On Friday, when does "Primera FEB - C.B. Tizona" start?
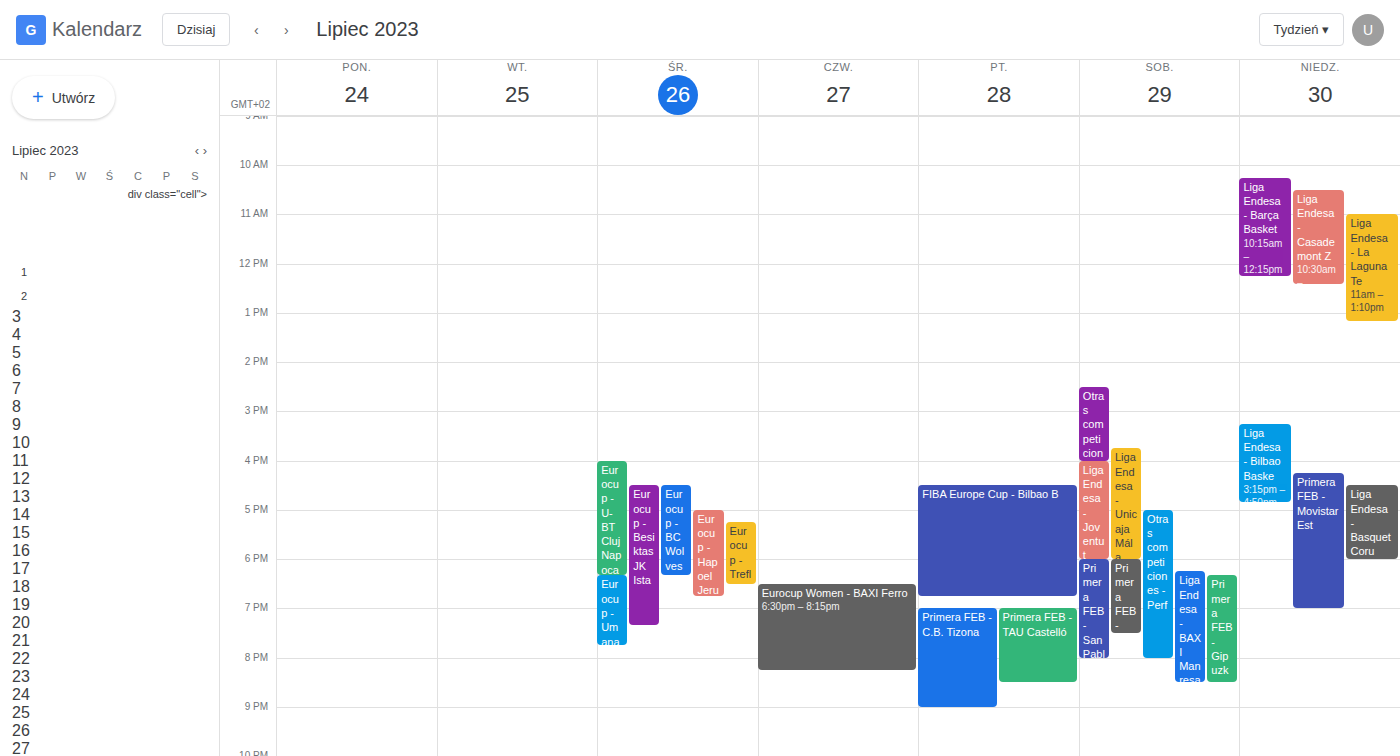
19:00